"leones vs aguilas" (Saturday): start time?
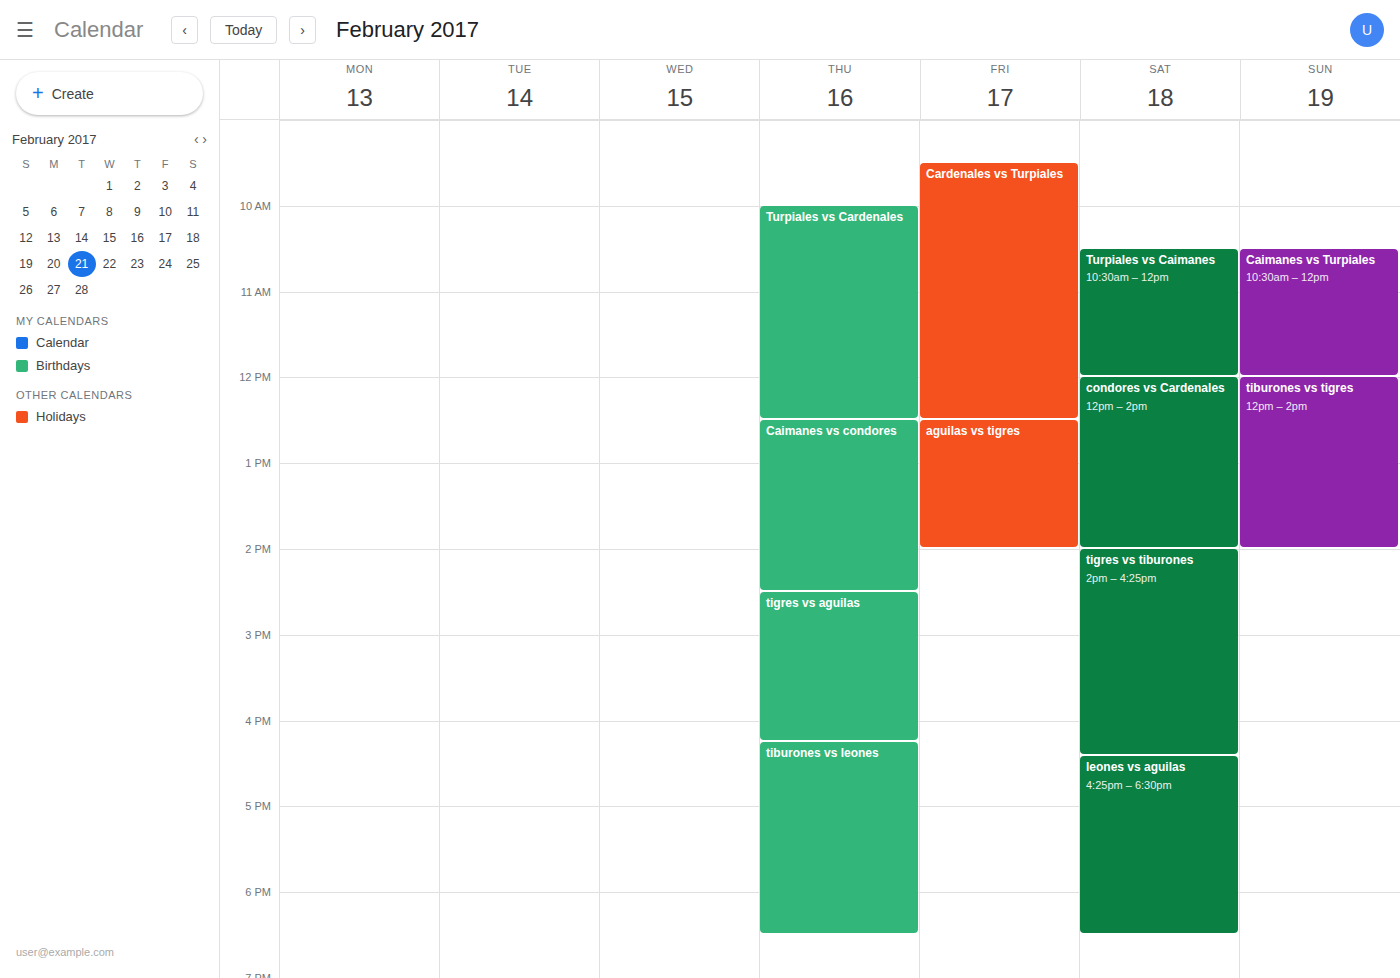
16:25